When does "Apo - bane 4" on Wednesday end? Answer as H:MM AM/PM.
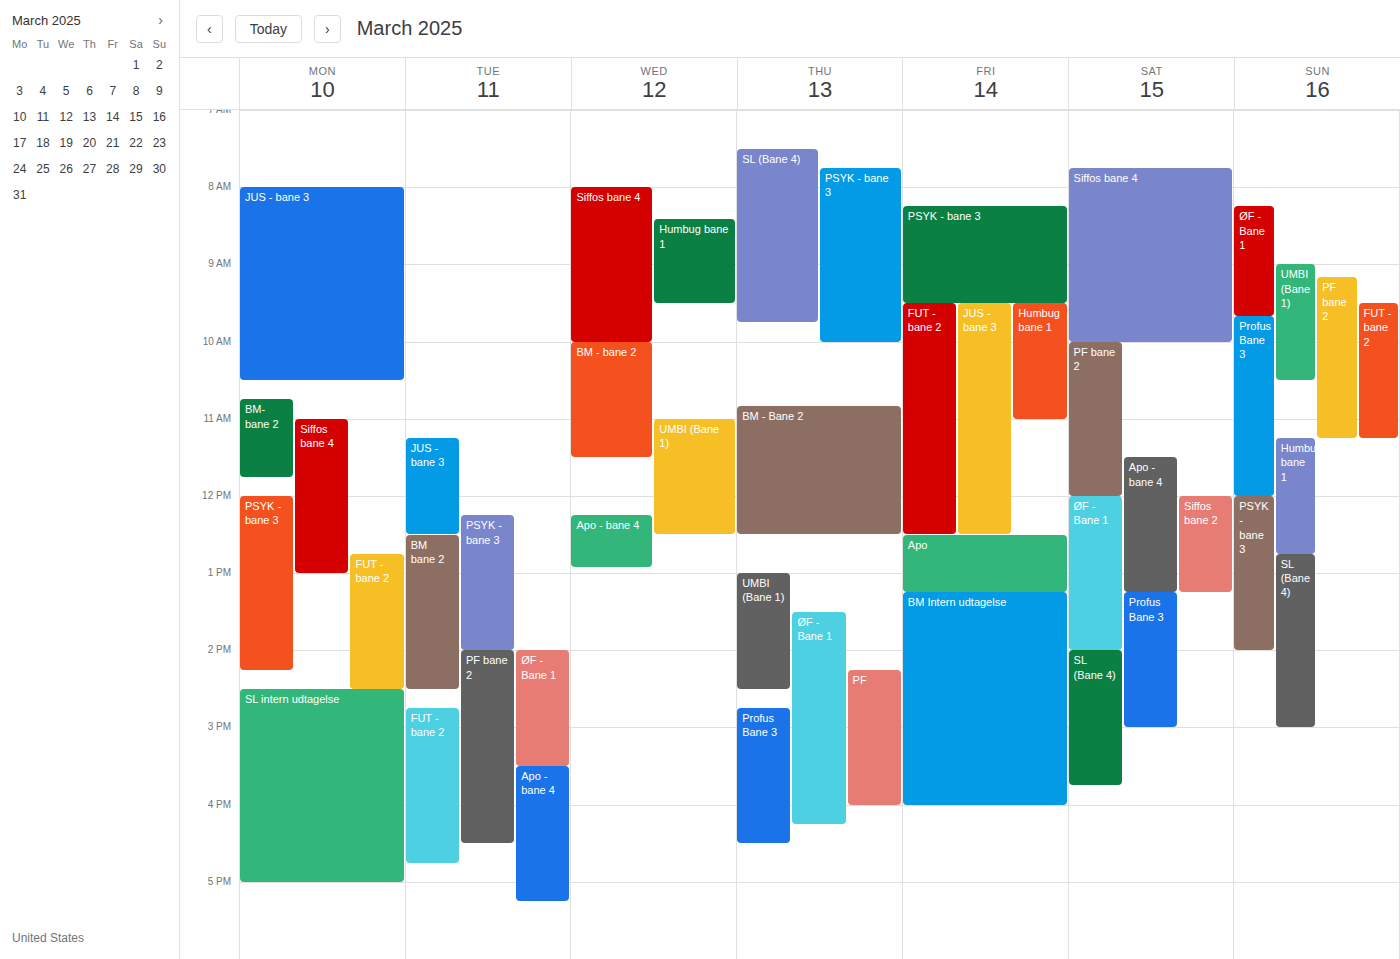
12:55 PM